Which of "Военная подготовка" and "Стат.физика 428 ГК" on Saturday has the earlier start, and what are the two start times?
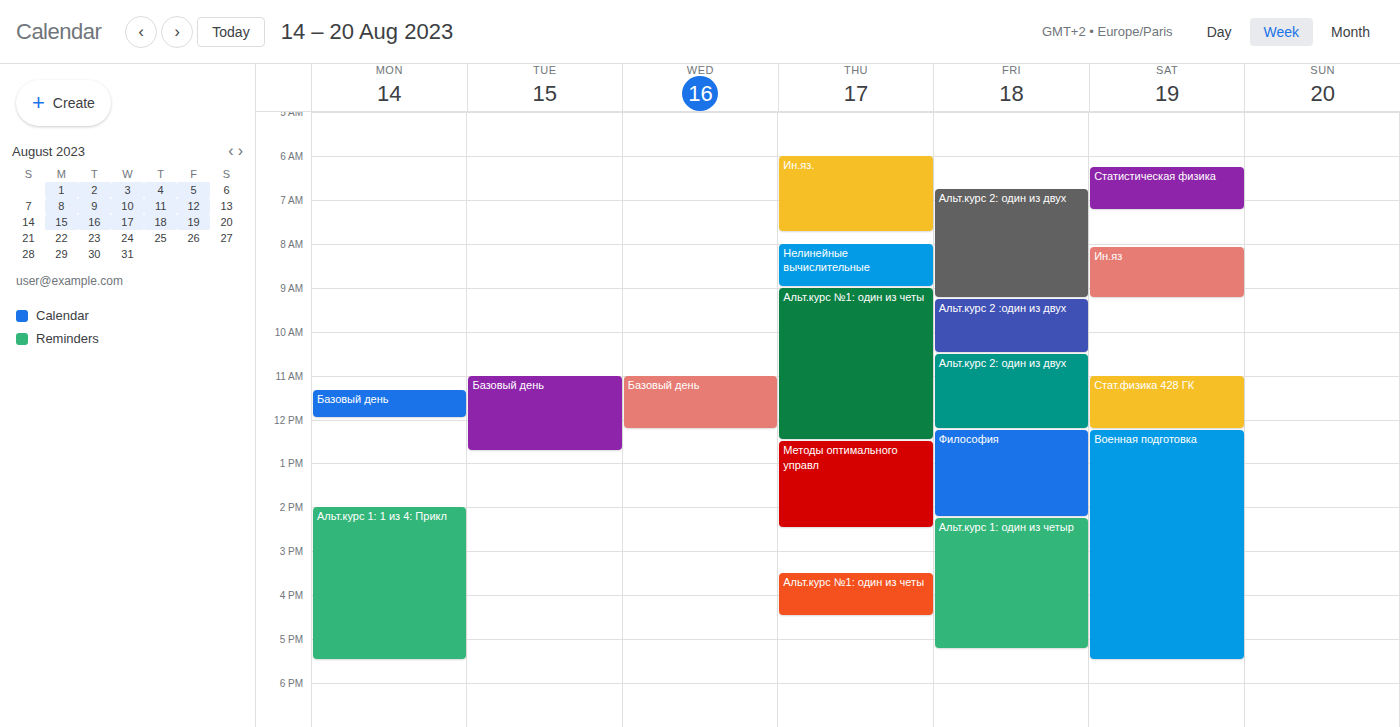
"Стат.физика 428 ГК" 11:00 AM; "Военная подготовка" 12:15 PM.